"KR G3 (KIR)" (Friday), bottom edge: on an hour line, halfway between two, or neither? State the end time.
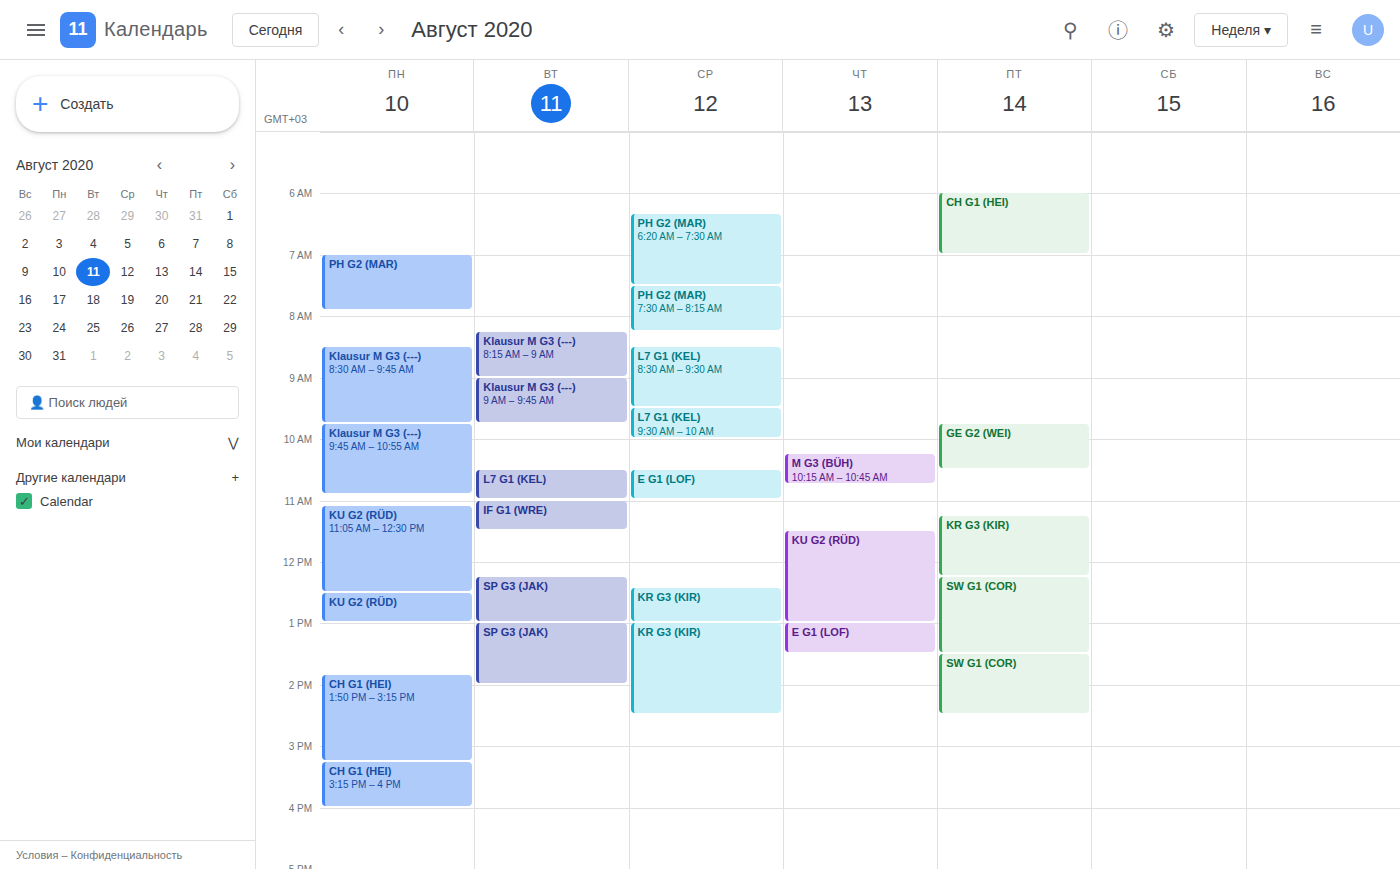
12:15 PM -- neither: a quarter of the way from the 12 PM line to the 1 PM line.